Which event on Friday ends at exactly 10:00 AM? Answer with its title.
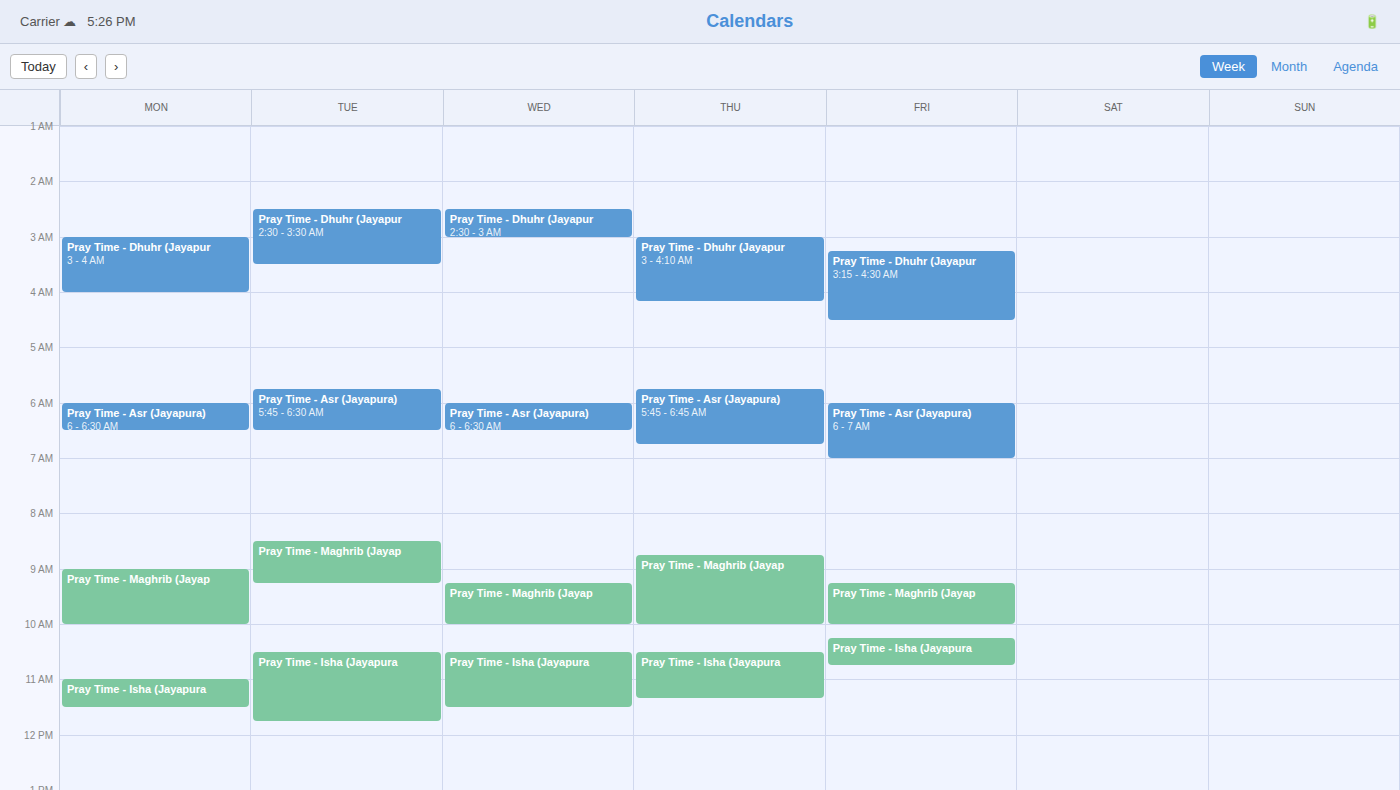
"Pray Time - Maghrib (Jayap"